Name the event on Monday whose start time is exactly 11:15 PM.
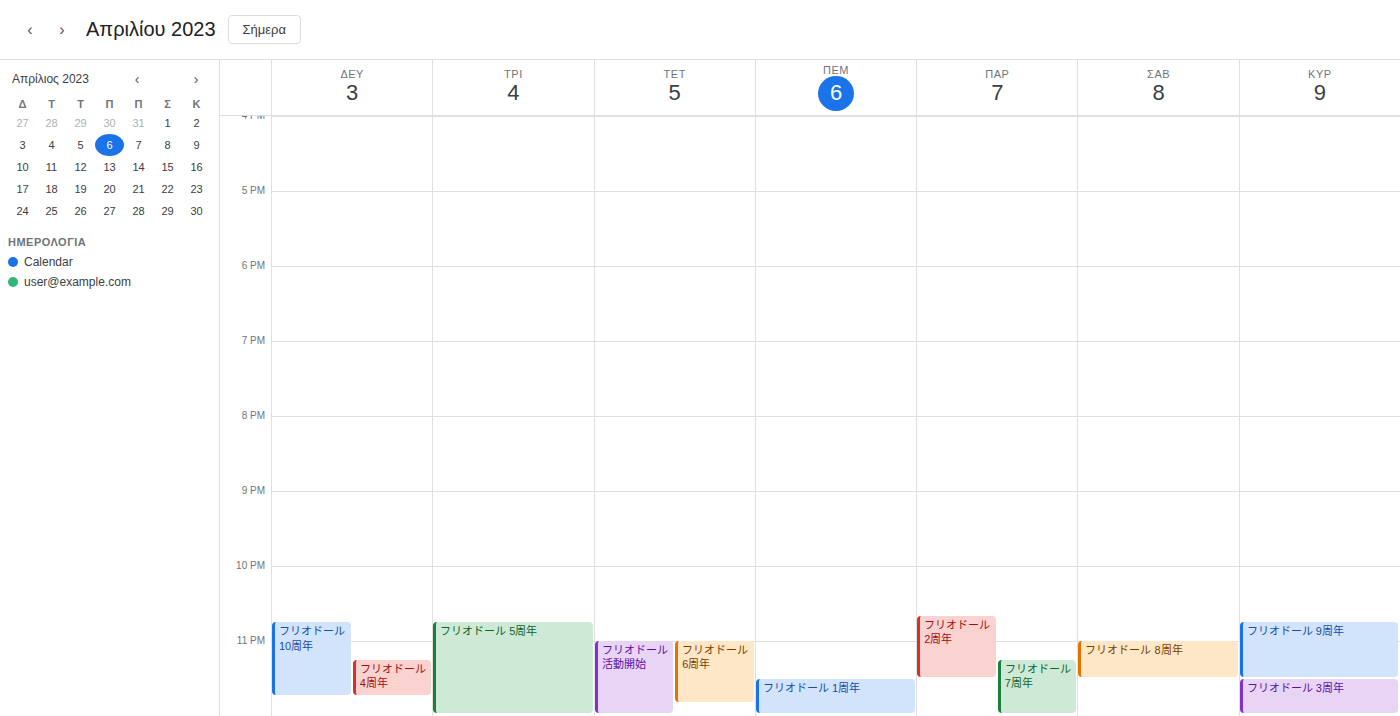
"フリオドール 4周年"